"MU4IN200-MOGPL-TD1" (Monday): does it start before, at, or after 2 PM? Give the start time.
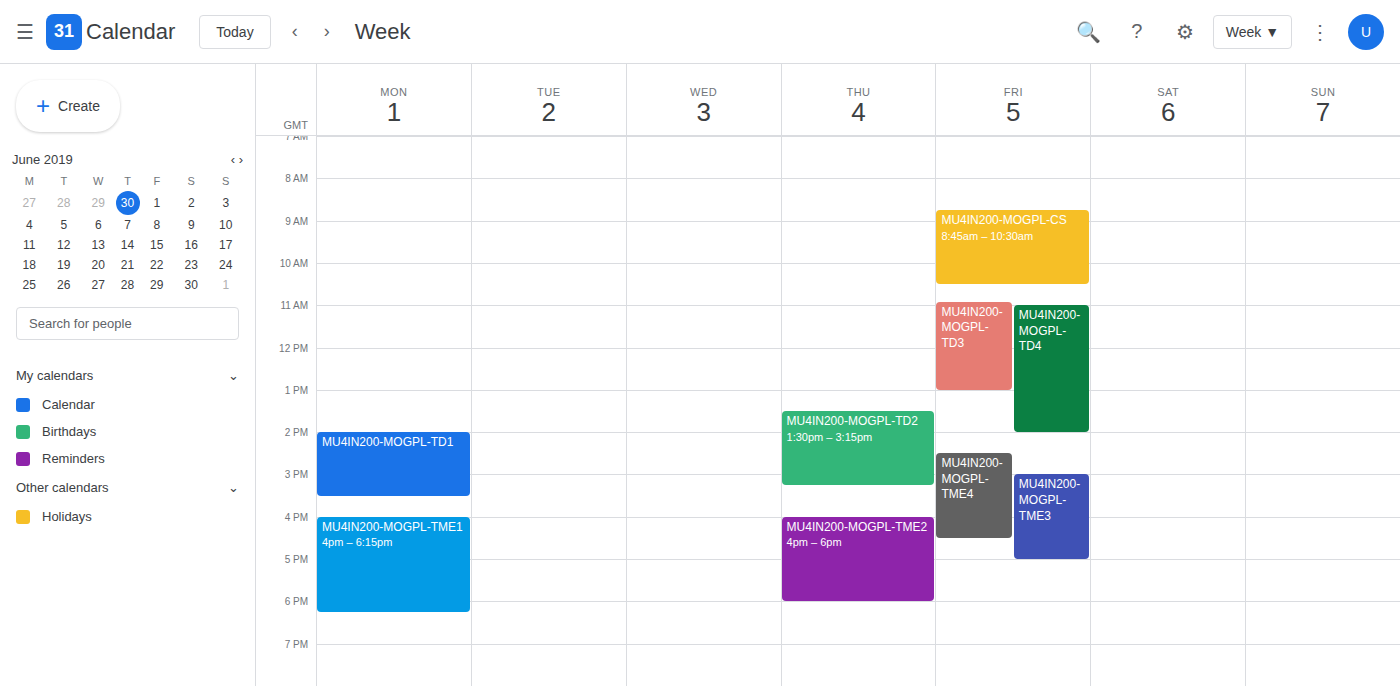
2:00 PM -- exactly at 2 PM, on the 2 PM line.